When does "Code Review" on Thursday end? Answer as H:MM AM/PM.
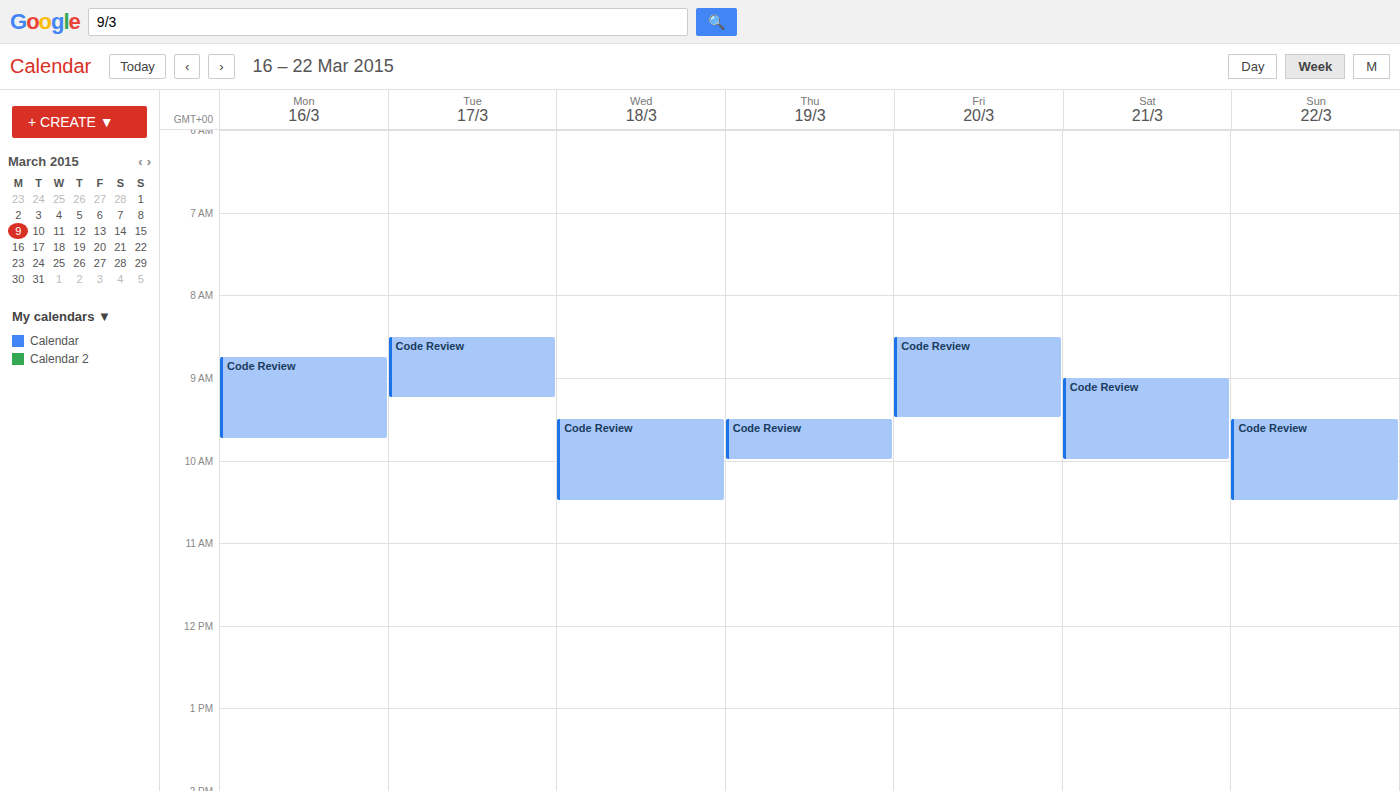
10:00 AM